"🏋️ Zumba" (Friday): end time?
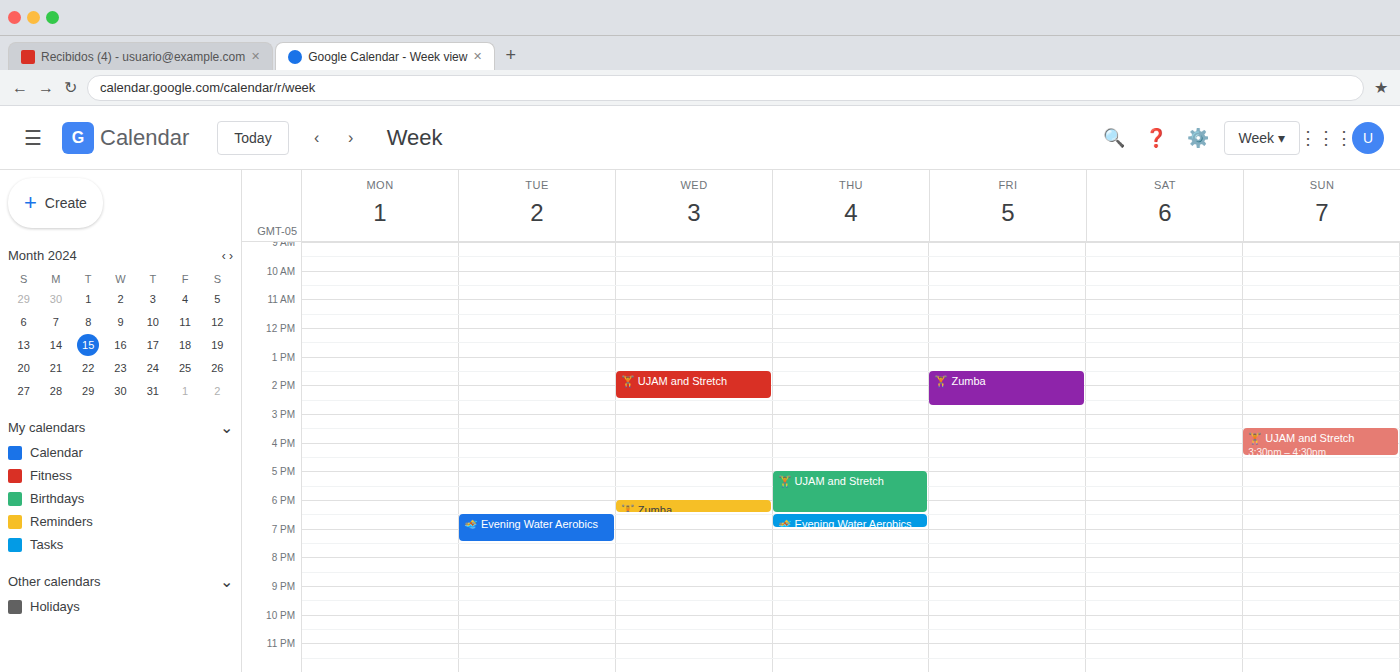
14:45